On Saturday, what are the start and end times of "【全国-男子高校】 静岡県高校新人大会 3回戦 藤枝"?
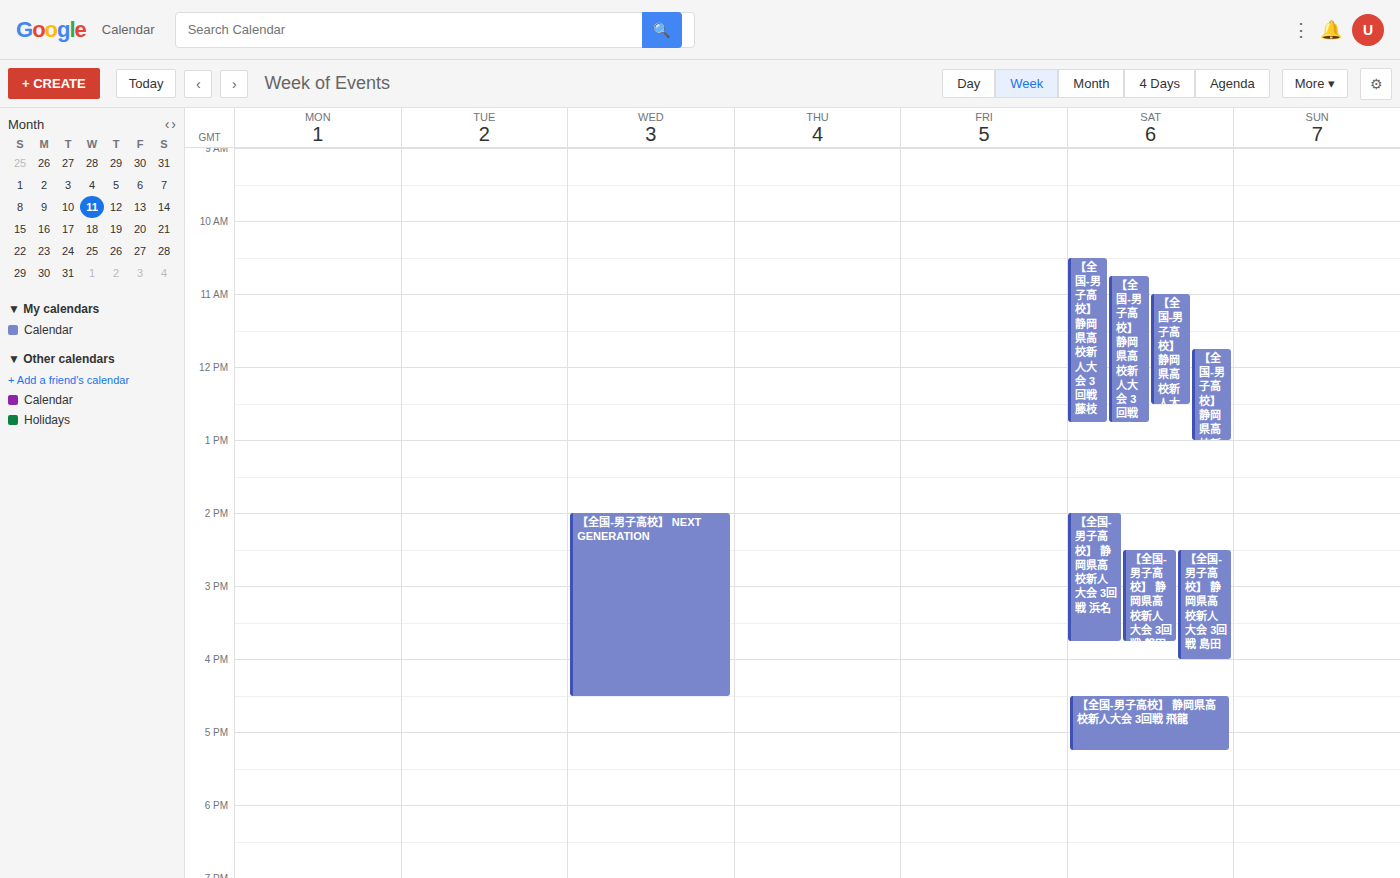
10:30 to 12:45